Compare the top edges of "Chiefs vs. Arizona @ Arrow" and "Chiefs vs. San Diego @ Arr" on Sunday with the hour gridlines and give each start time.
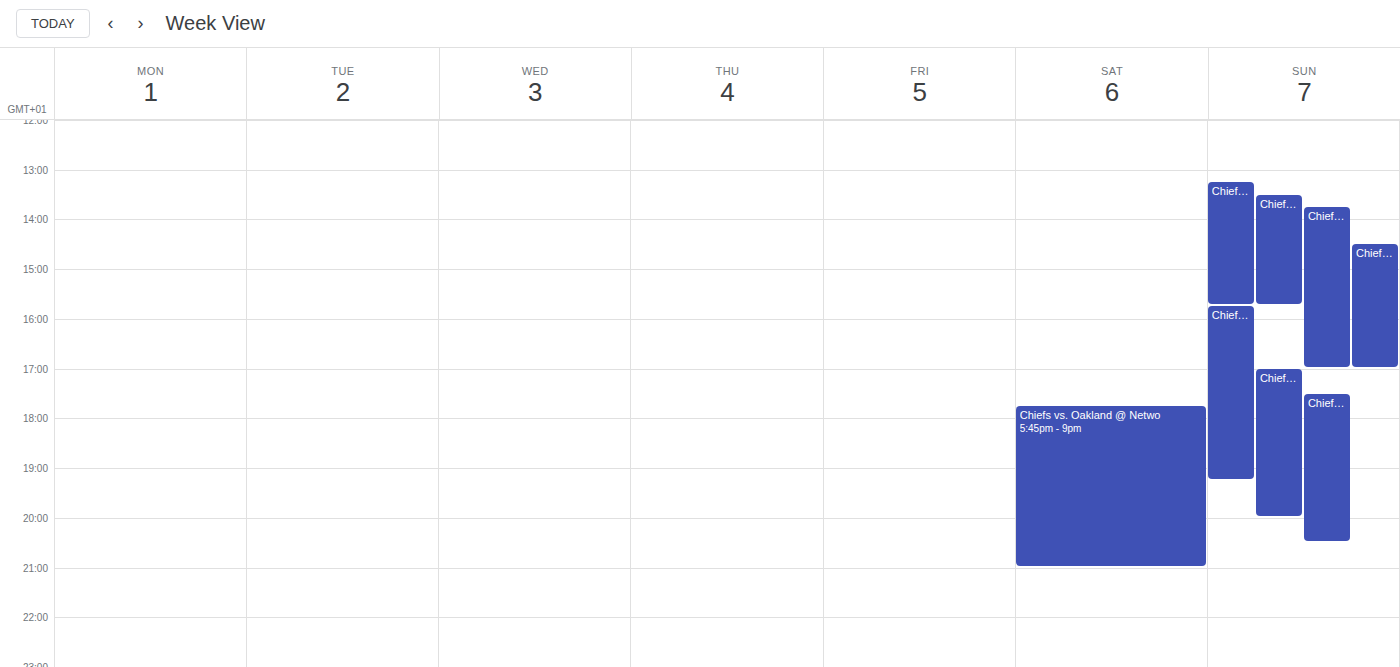
"Chiefs vs. Arizona @ Arrow": 1:45 PM, neither: three quarters of the way from the 1 PM line to the 2 PM line. "Chiefs vs. San Diego @ Arr": 2:30 PM, halfway between the 2 PM and 3 PM lines.